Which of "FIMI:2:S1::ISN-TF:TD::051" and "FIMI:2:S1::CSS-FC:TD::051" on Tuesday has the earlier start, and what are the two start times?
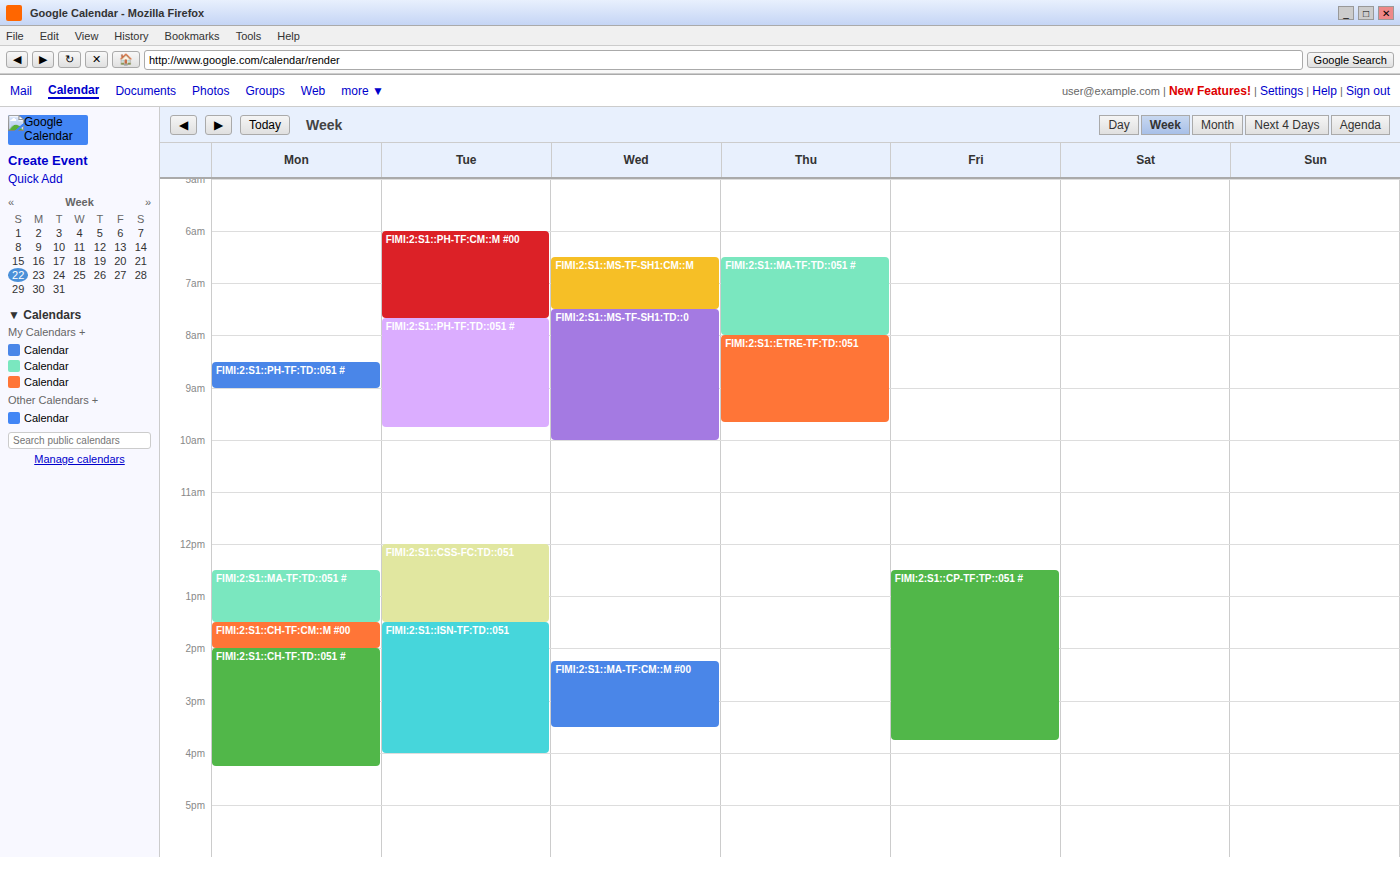
"FIMI:2:S1::CSS-FC:TD::051" 12:00 PM; "FIMI:2:S1::ISN-TF:TD::051" 1:30 PM.